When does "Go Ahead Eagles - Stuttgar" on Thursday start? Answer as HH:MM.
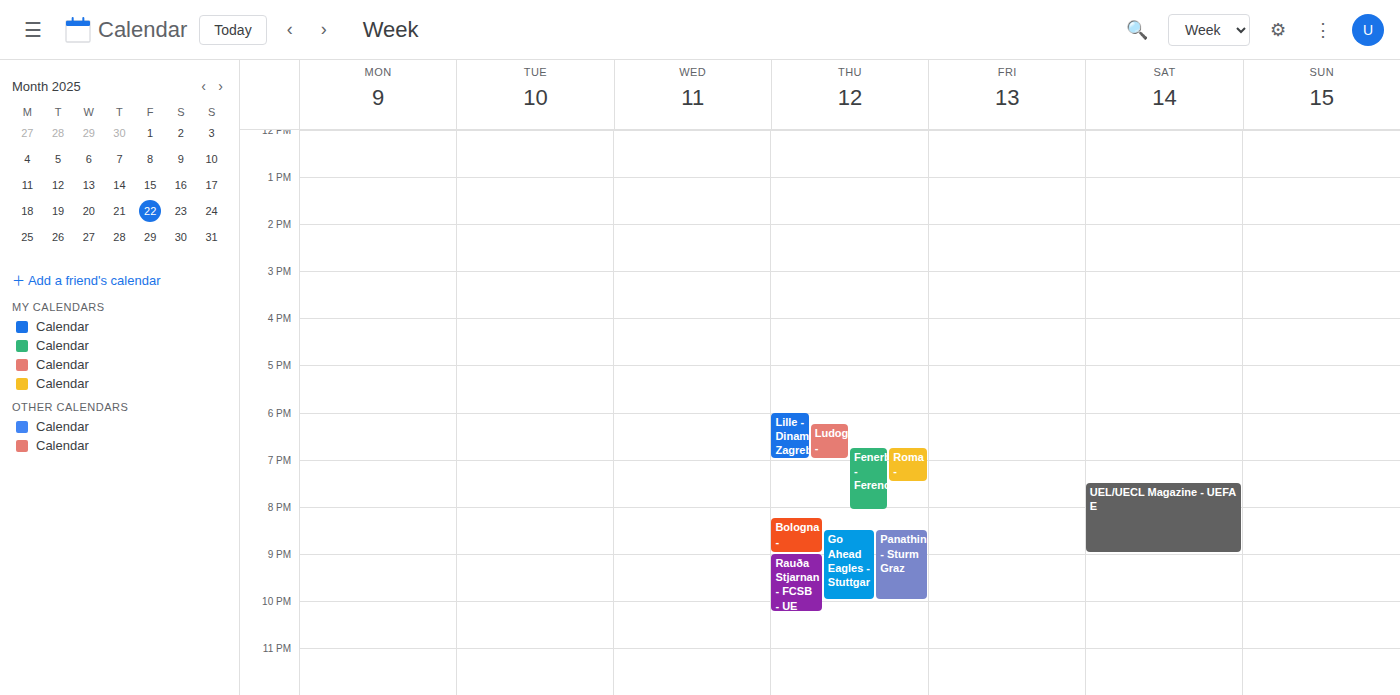
20:30